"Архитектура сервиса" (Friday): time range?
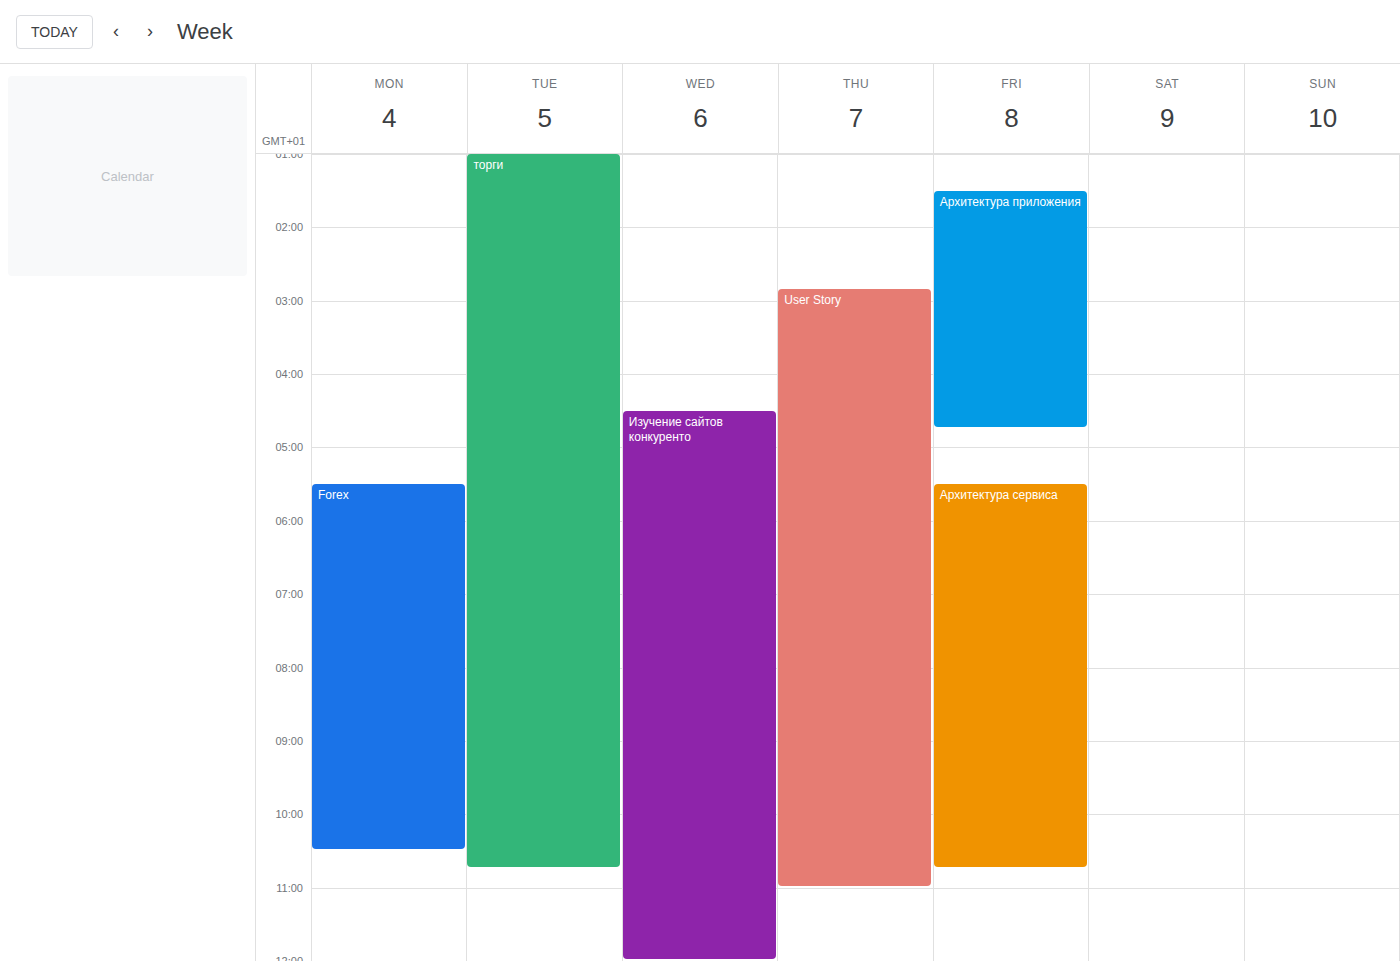
5:30 AM to 10:45 AM